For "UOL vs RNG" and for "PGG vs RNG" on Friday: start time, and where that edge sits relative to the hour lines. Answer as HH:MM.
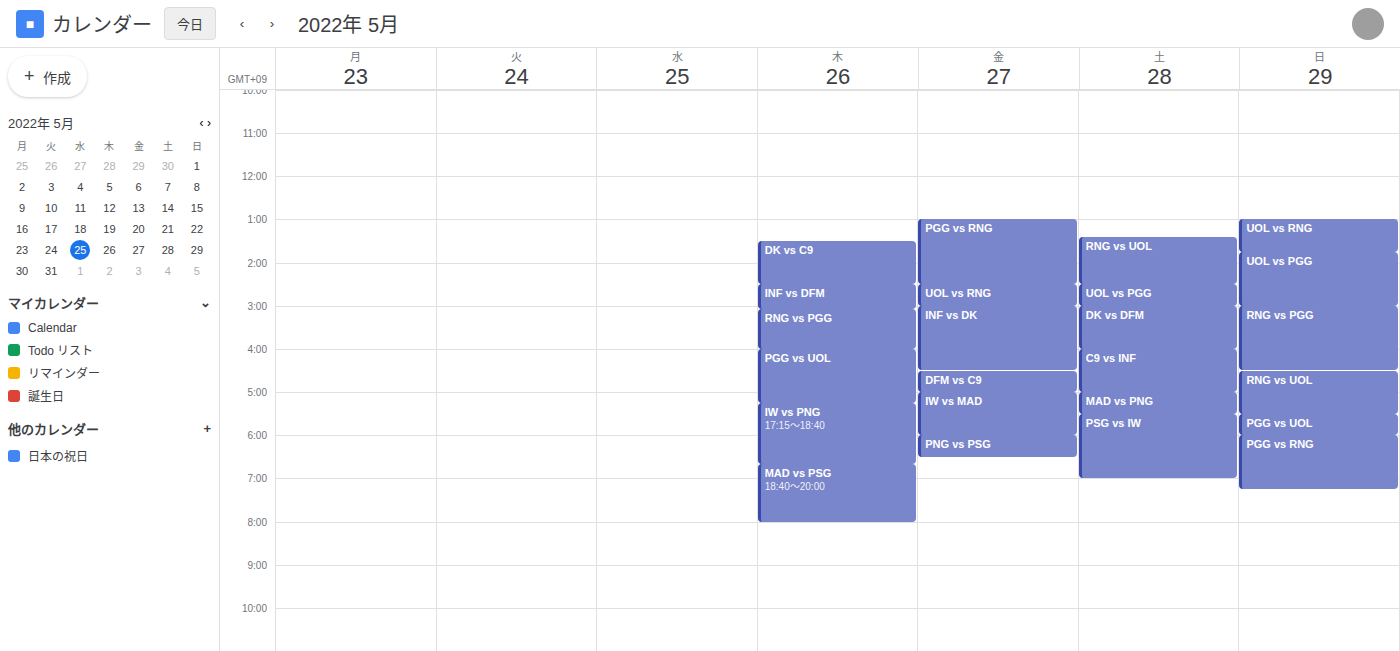
"UOL vs RNG": 14:30, halfway between the 14:00 and 15:00 lines. "PGG vs RNG": 13:00, exactly on the 13:00 line.